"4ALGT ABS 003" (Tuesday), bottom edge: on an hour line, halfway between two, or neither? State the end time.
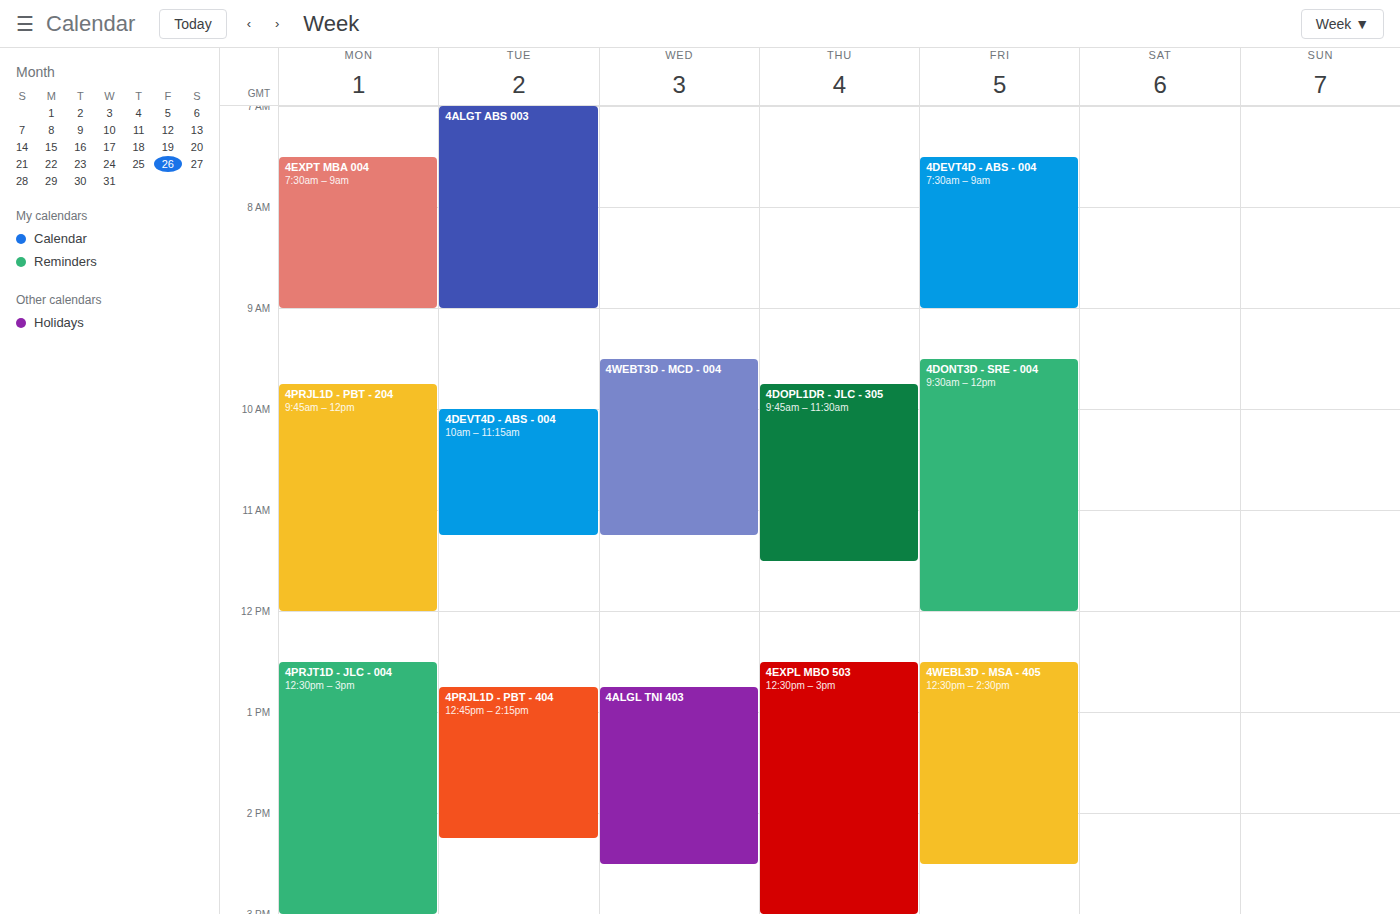
9:00 AM -- exactly on the 9 AM line.